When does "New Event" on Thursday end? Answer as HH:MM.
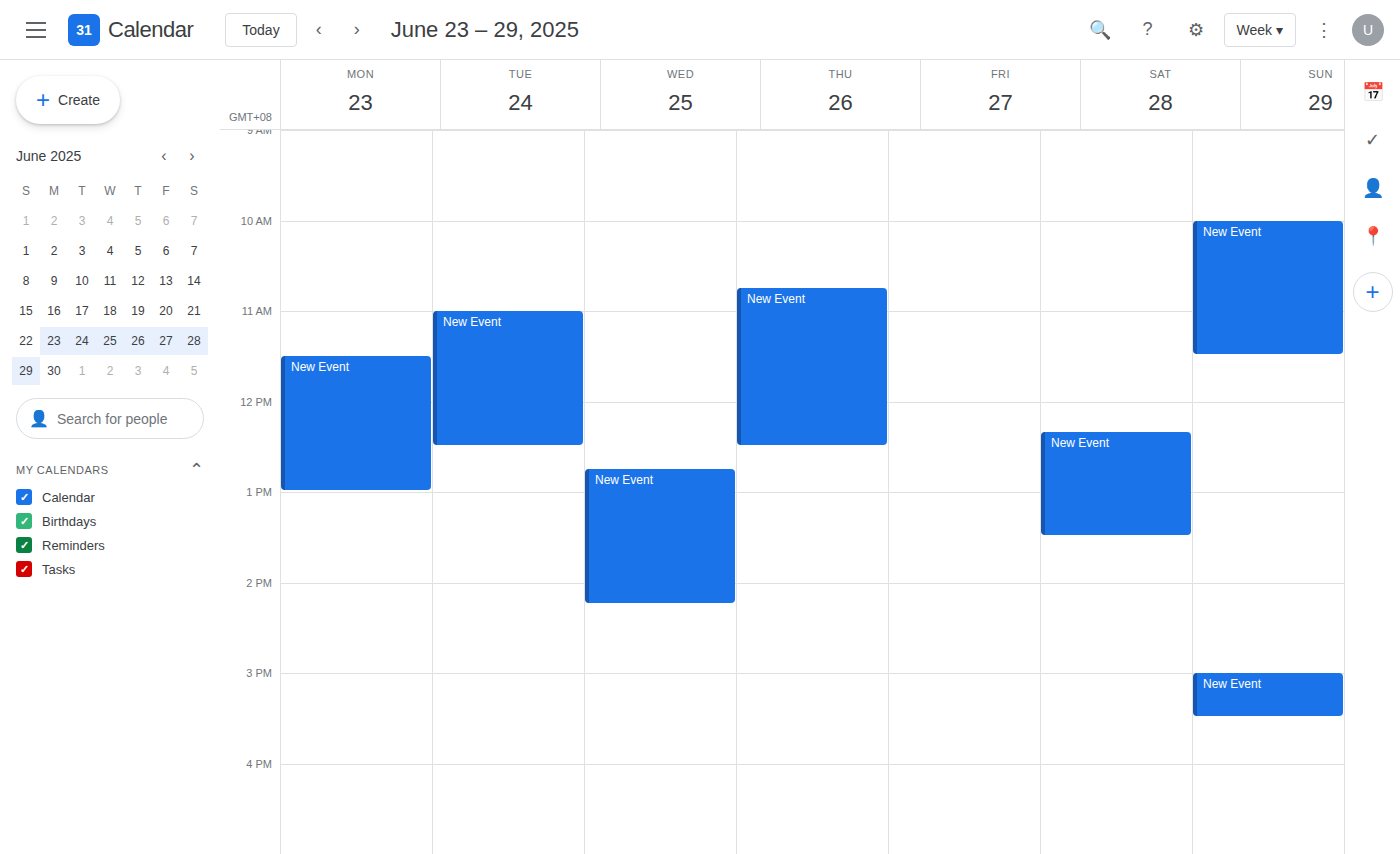
12:30